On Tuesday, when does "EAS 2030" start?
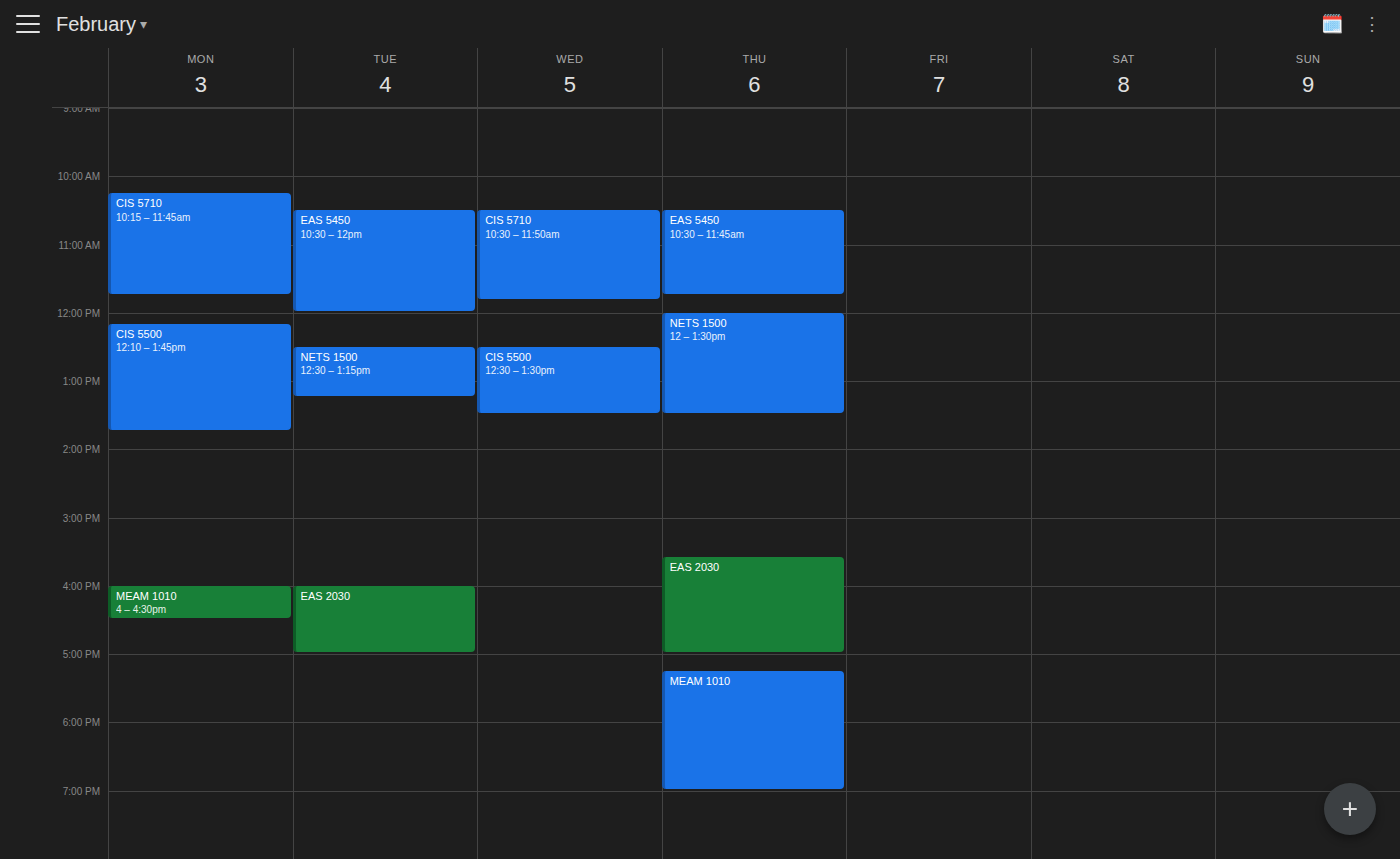
4:00 PM